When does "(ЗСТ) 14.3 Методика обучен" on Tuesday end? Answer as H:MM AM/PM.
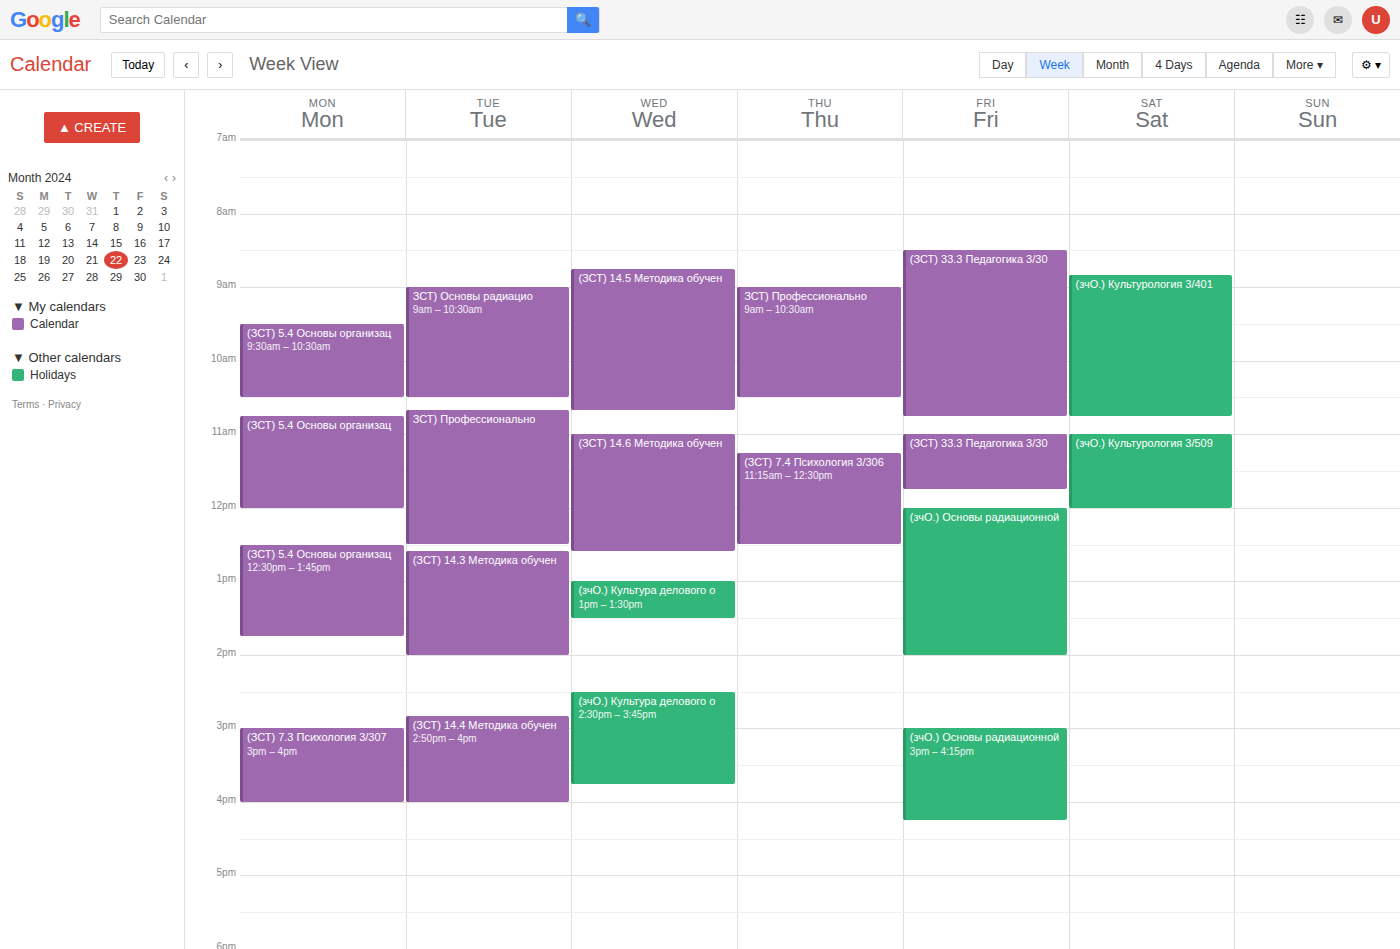
2:00 PM